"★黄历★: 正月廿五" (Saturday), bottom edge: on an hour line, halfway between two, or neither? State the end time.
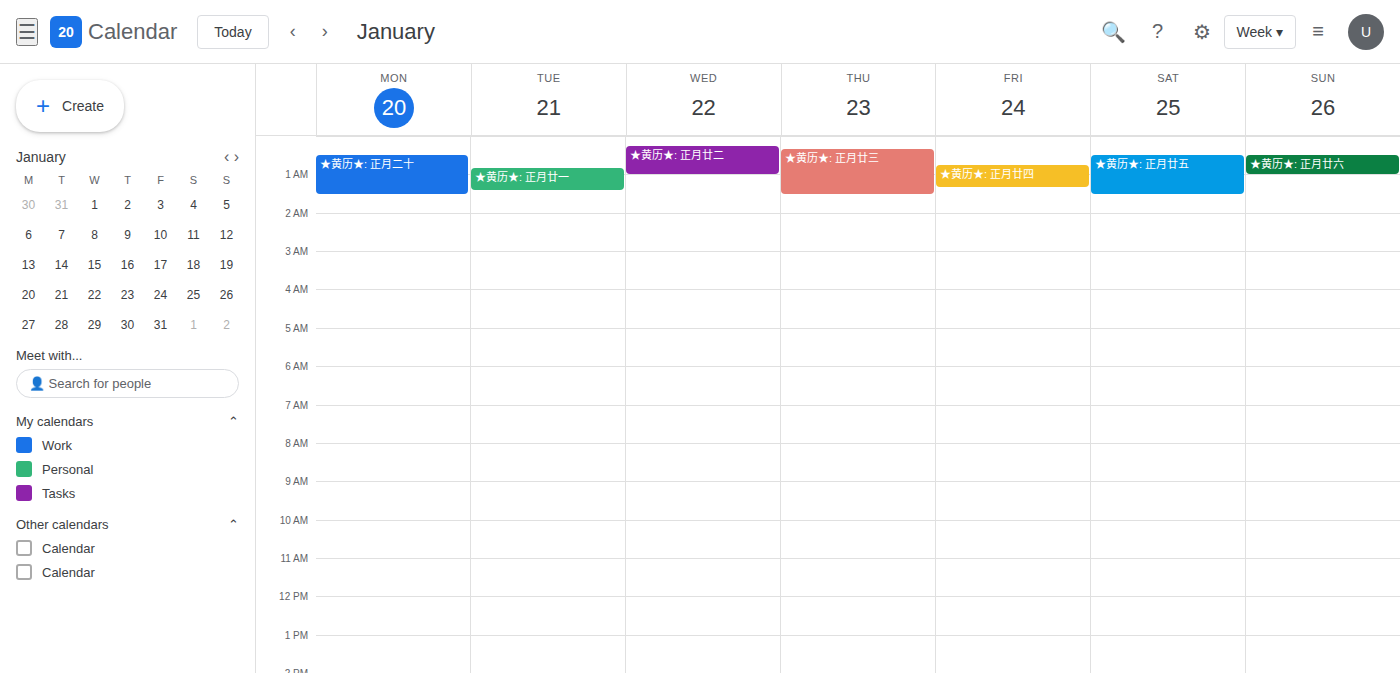
1:30 AM -- halfway between the 1 AM and 2 AM lines.